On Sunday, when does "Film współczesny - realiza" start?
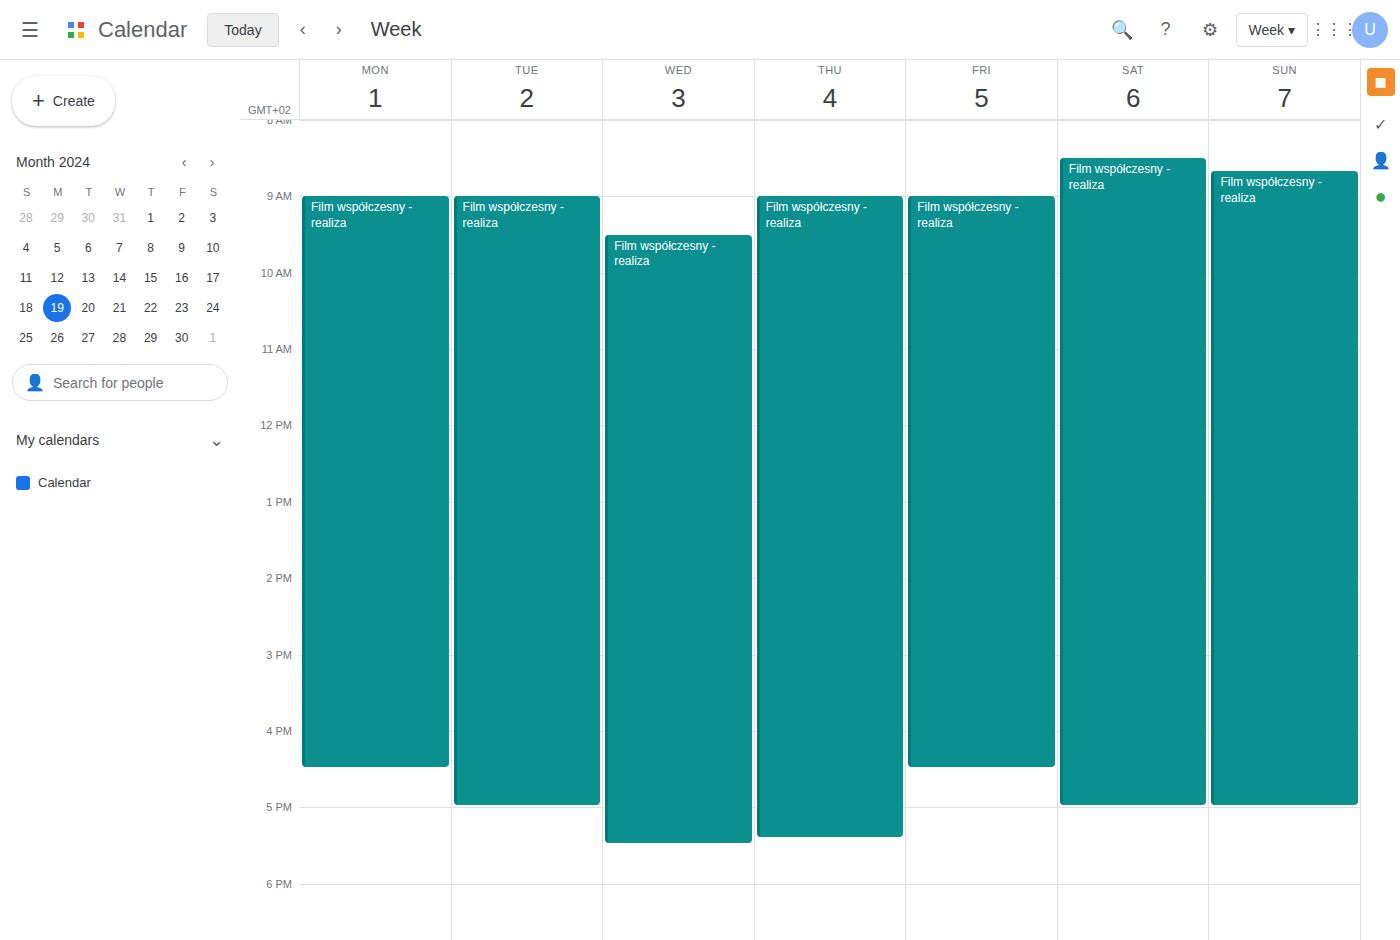
8:40 AM